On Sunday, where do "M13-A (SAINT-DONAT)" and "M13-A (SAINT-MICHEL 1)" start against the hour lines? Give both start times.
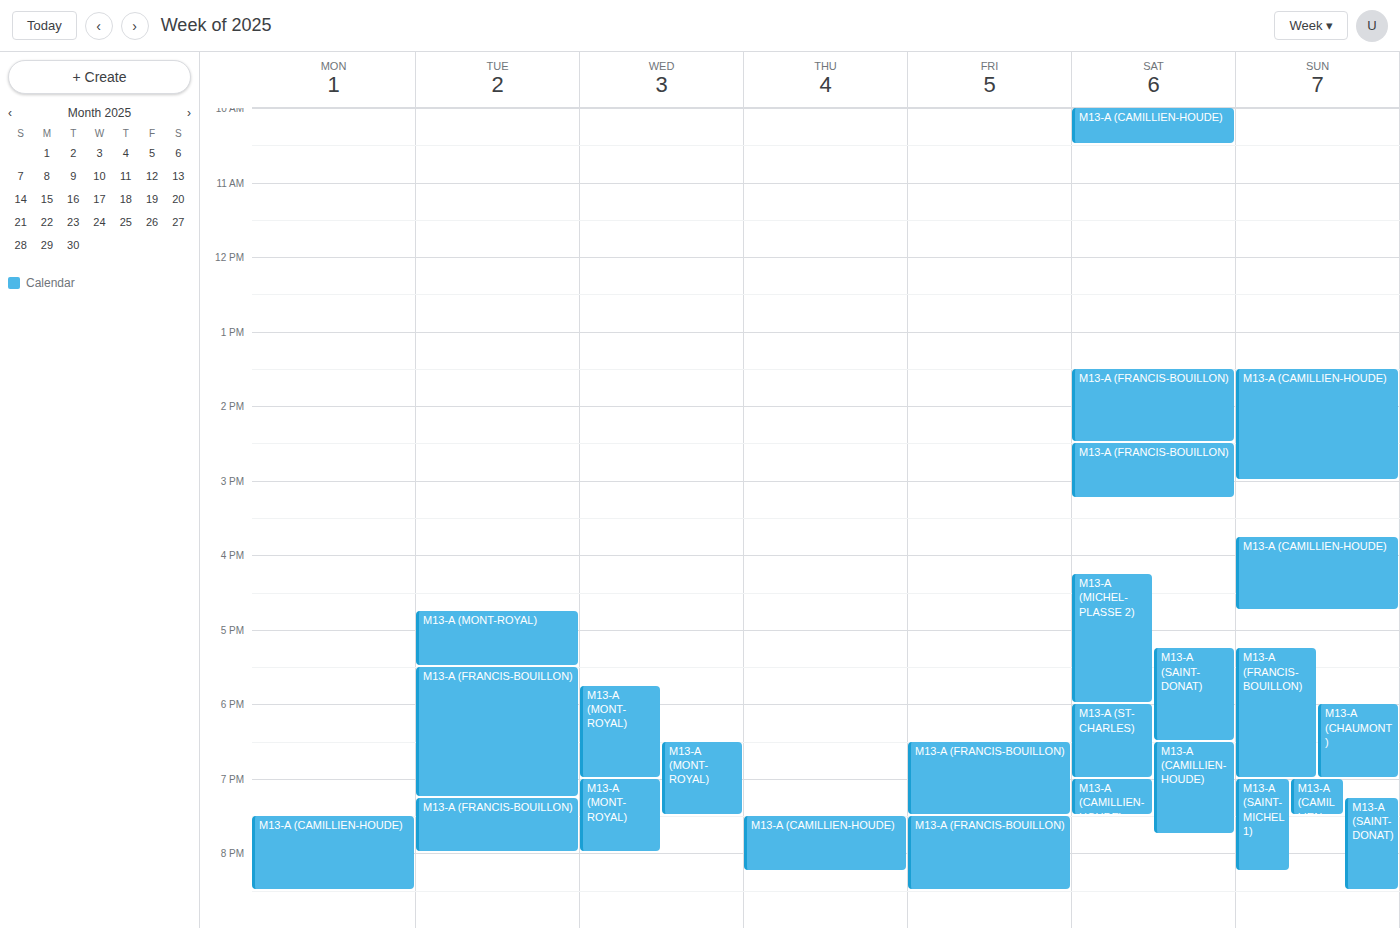
"M13-A (SAINT-DONAT)": 7:15 PM, neither: a quarter of the way from the 7 PM line to the 8 PM line. "M13-A (SAINT-MICHEL 1)": 7:00 PM, exactly on the 7 PM line.